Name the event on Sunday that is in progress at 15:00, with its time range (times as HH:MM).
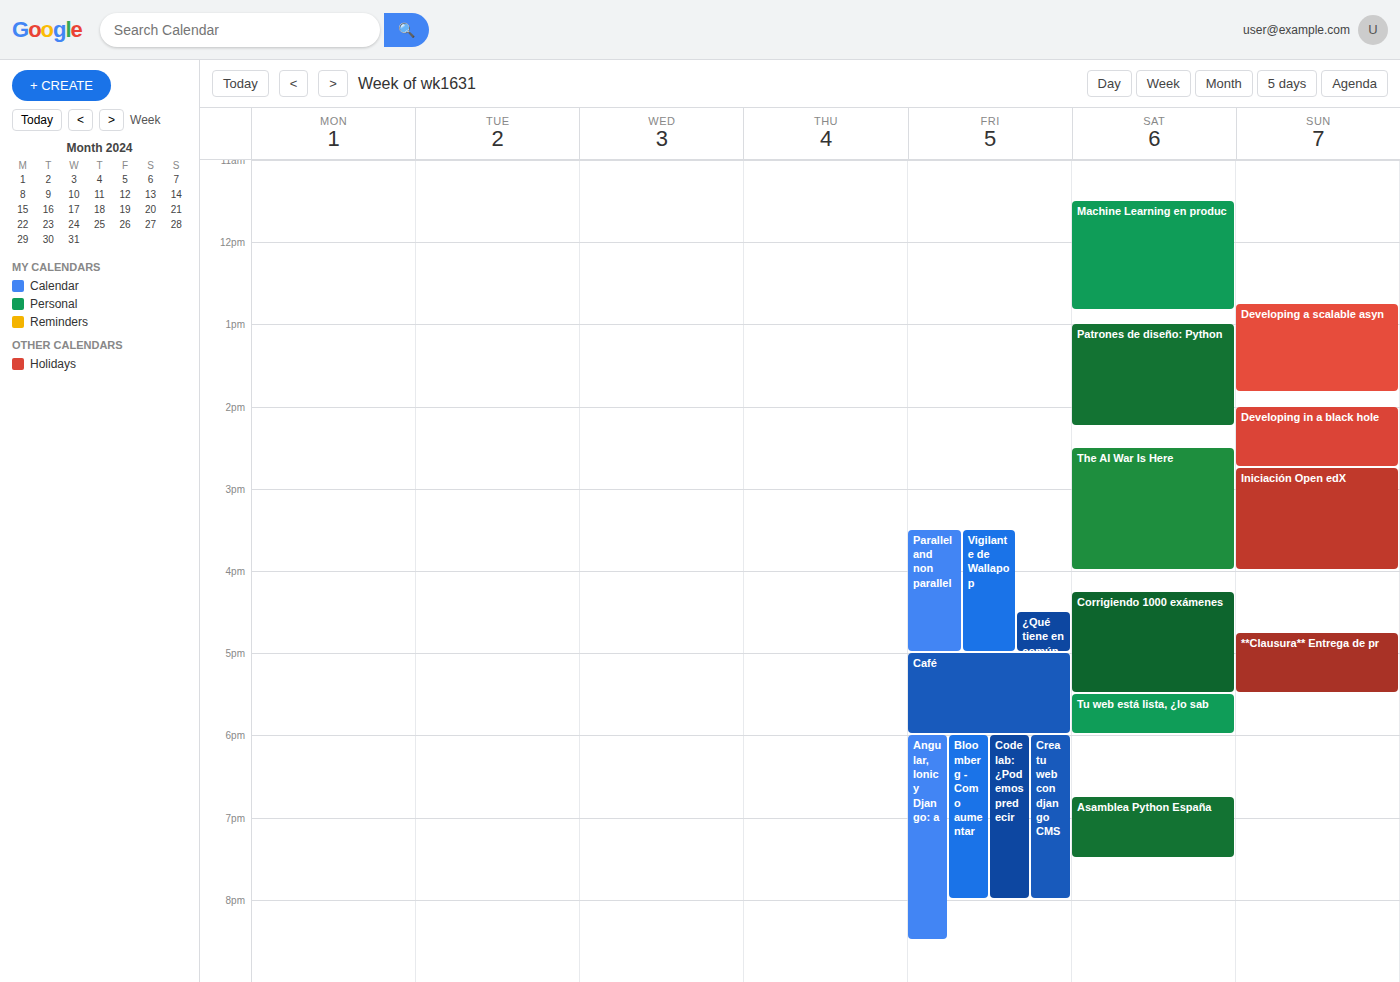
"Iniciación Open edX", 14:45 to 16:00